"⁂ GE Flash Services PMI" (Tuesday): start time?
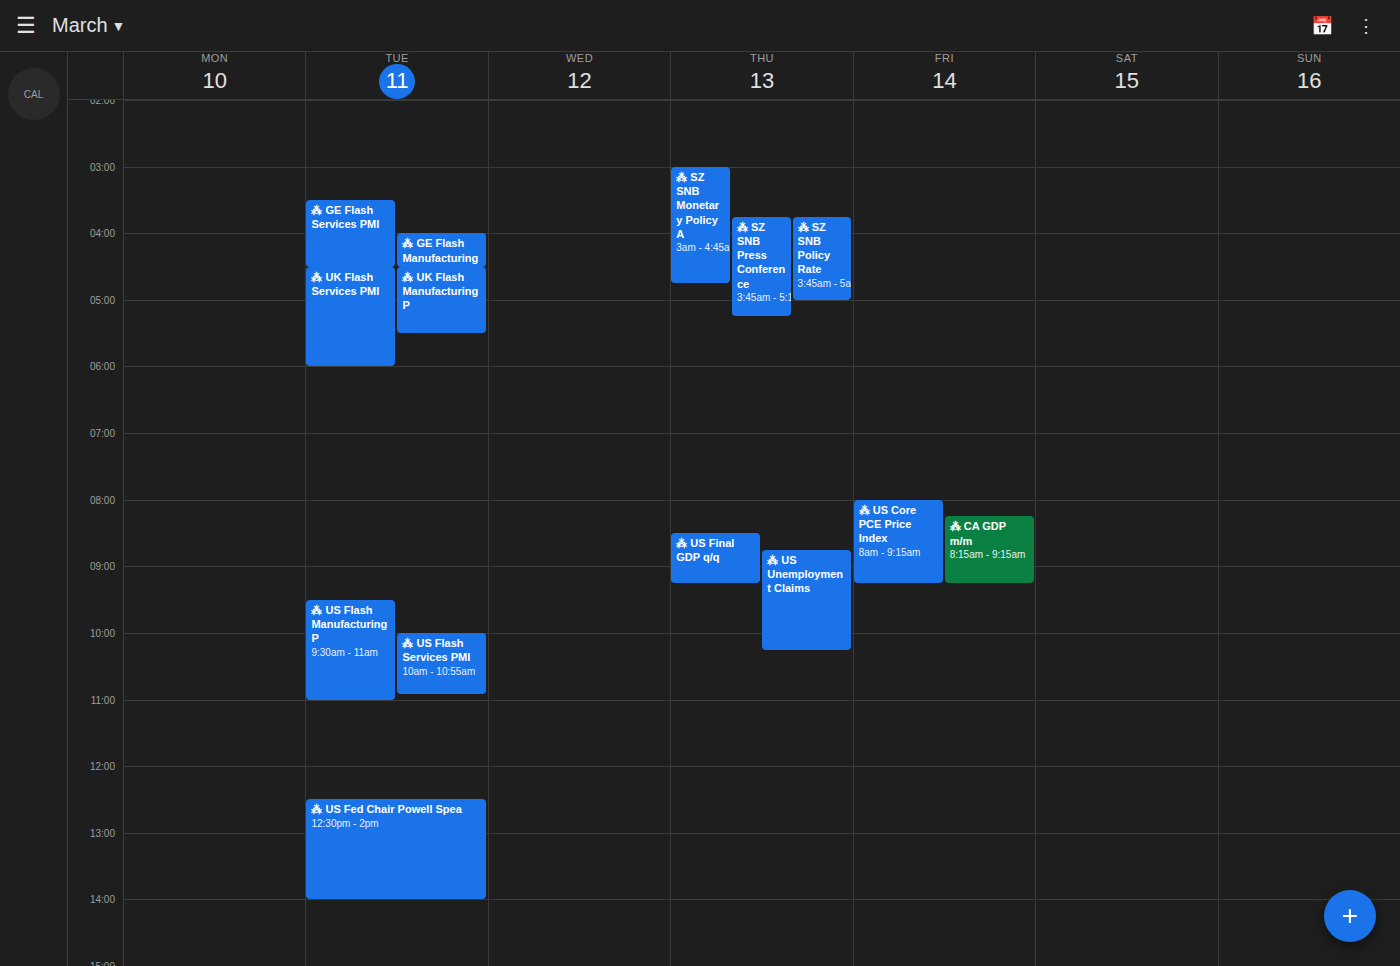
03:30